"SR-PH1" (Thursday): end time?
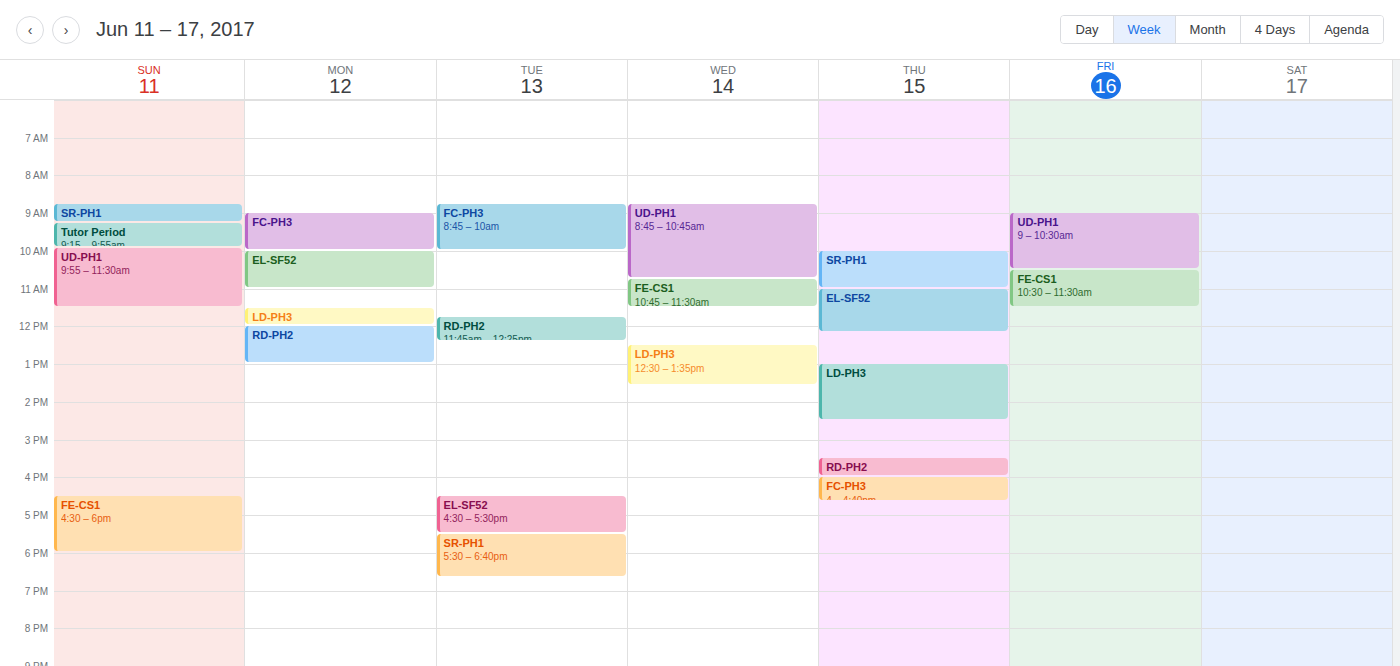
11:00 AM